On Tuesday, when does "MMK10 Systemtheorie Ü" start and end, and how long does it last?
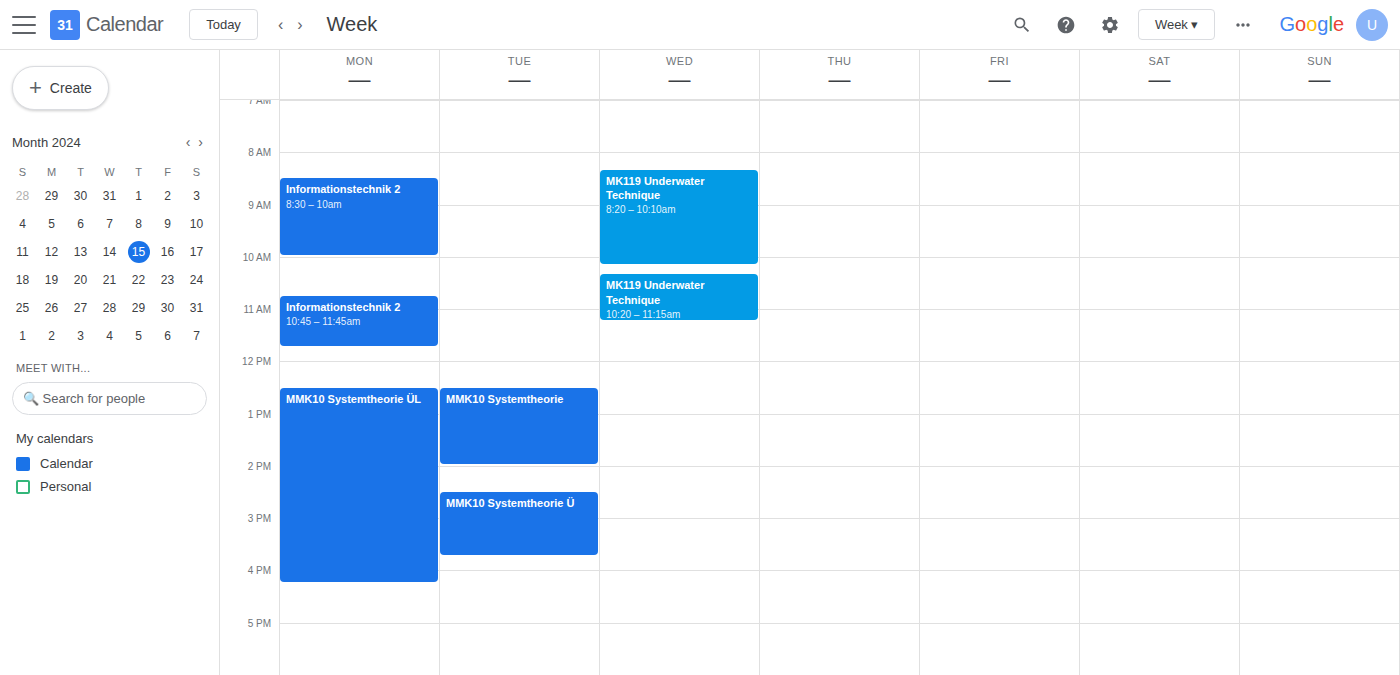
2:30 PM to 3:45 PM, 1 hour 15 minutes